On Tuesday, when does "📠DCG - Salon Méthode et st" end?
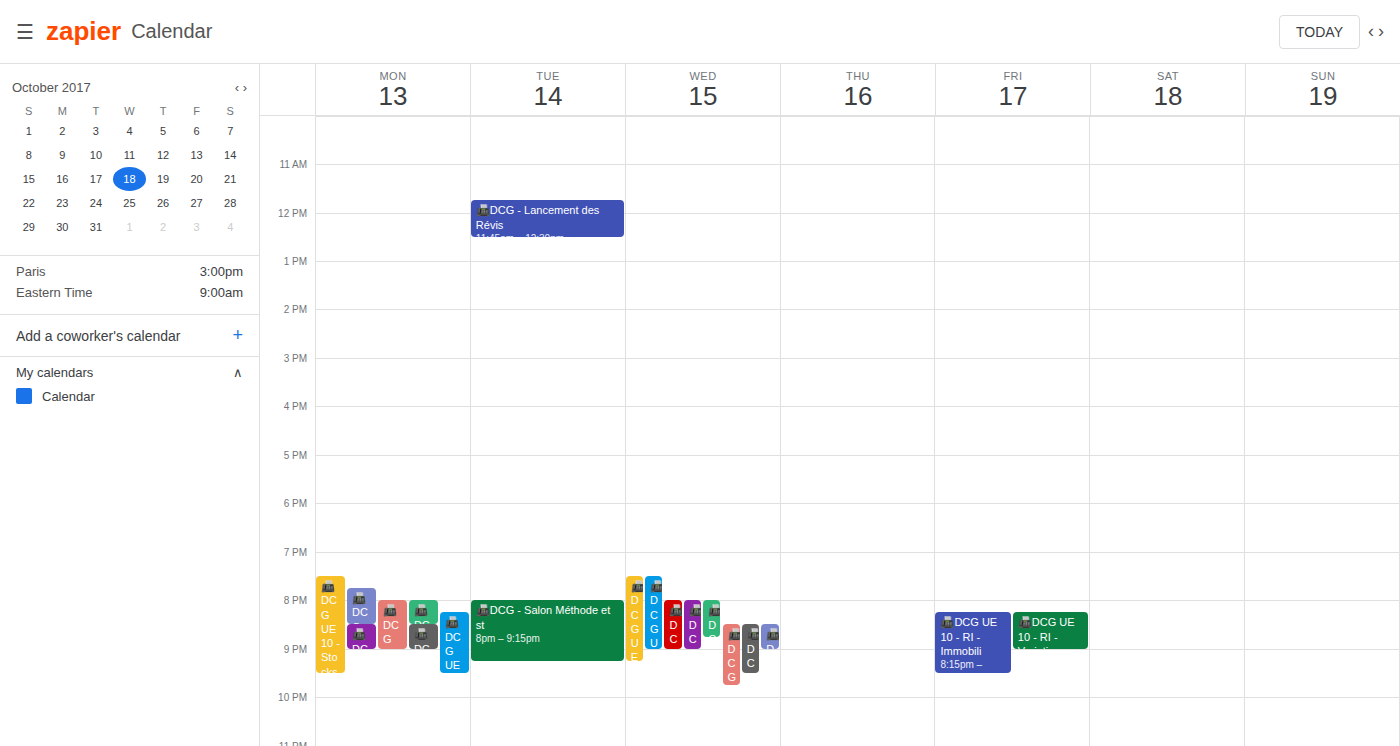
9:15 PM